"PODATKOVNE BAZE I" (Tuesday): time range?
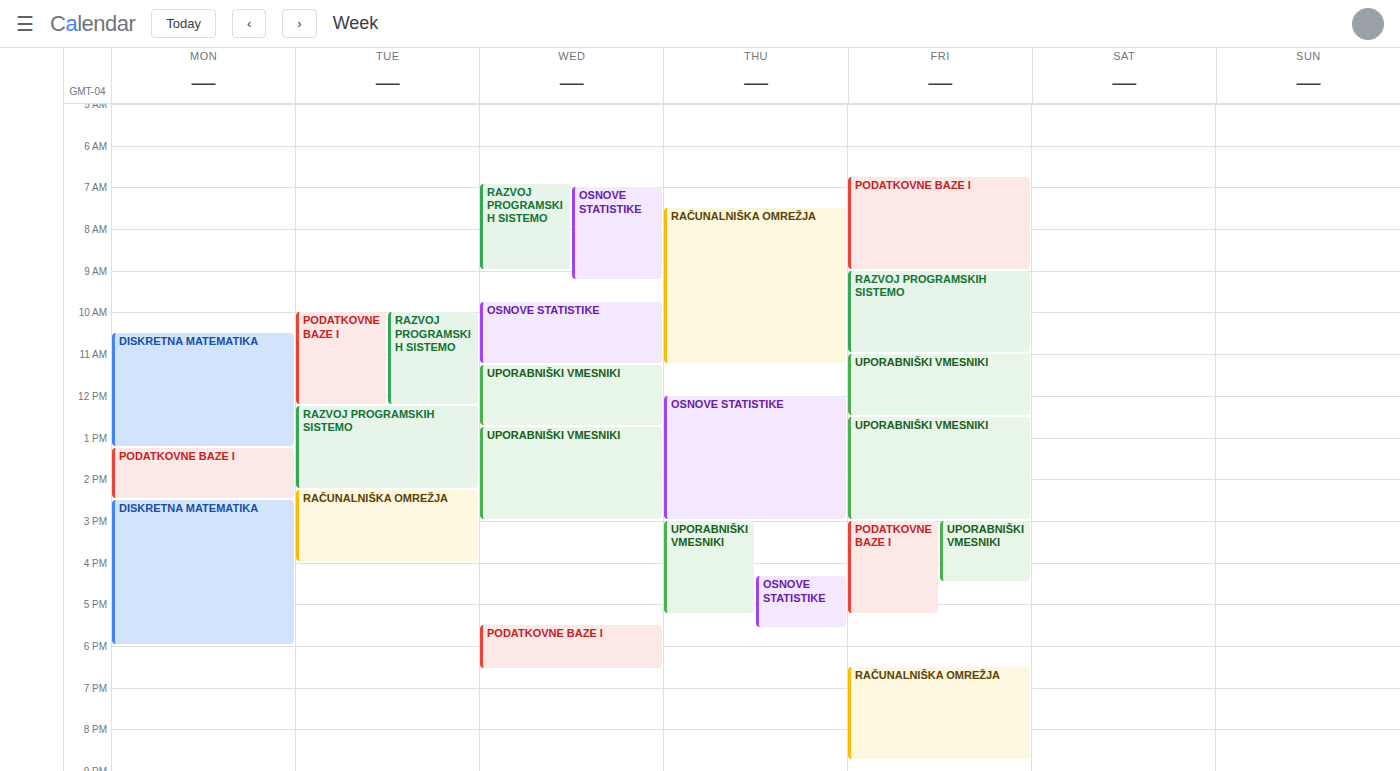
10:00 AM to 12:15 PM